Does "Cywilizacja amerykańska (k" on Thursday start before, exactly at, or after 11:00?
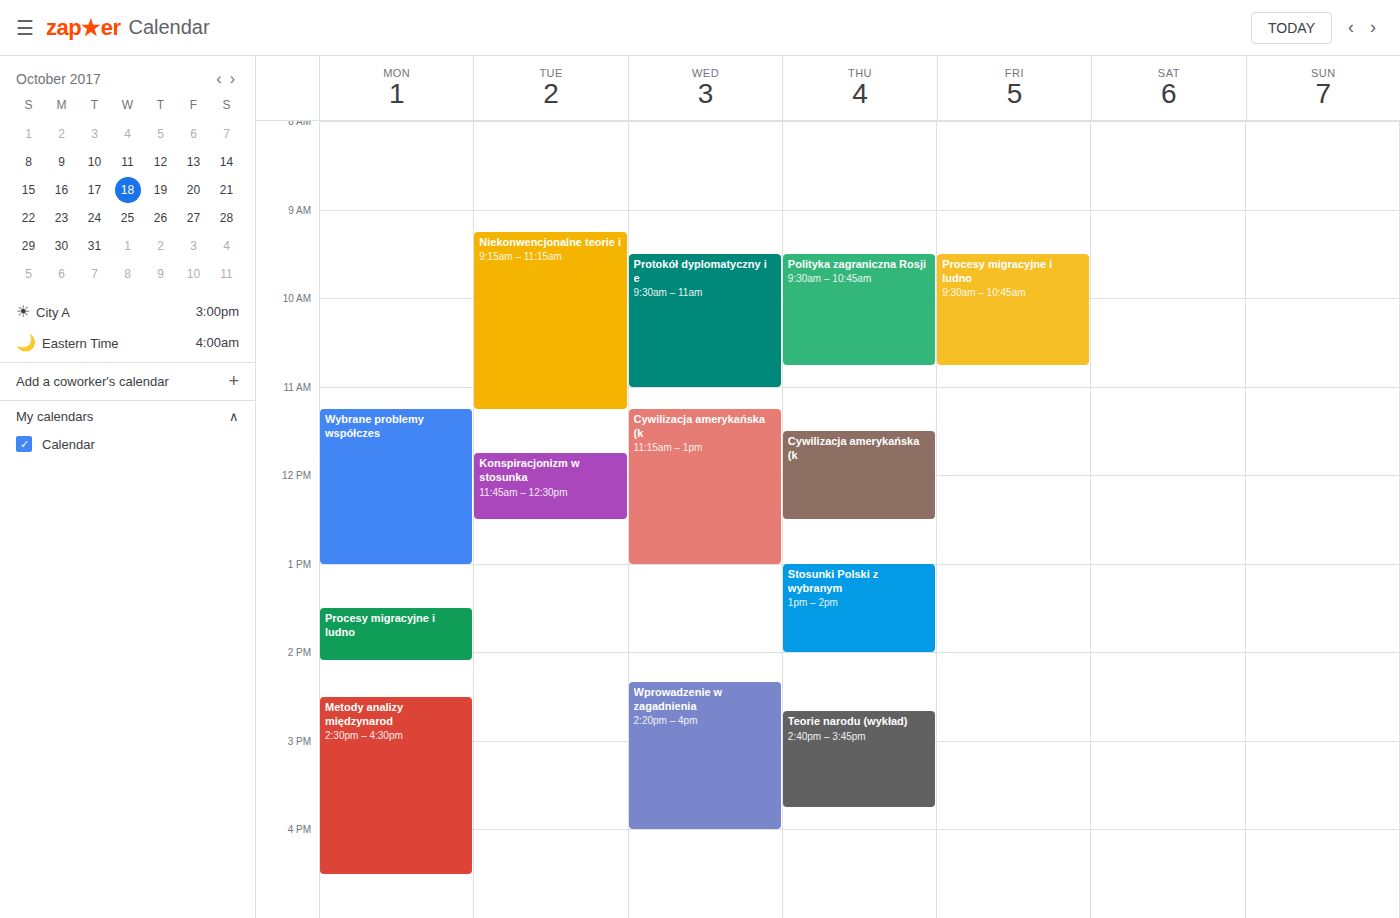
11:30 -- after 11:00, 30 minutes below the 11:00 line.